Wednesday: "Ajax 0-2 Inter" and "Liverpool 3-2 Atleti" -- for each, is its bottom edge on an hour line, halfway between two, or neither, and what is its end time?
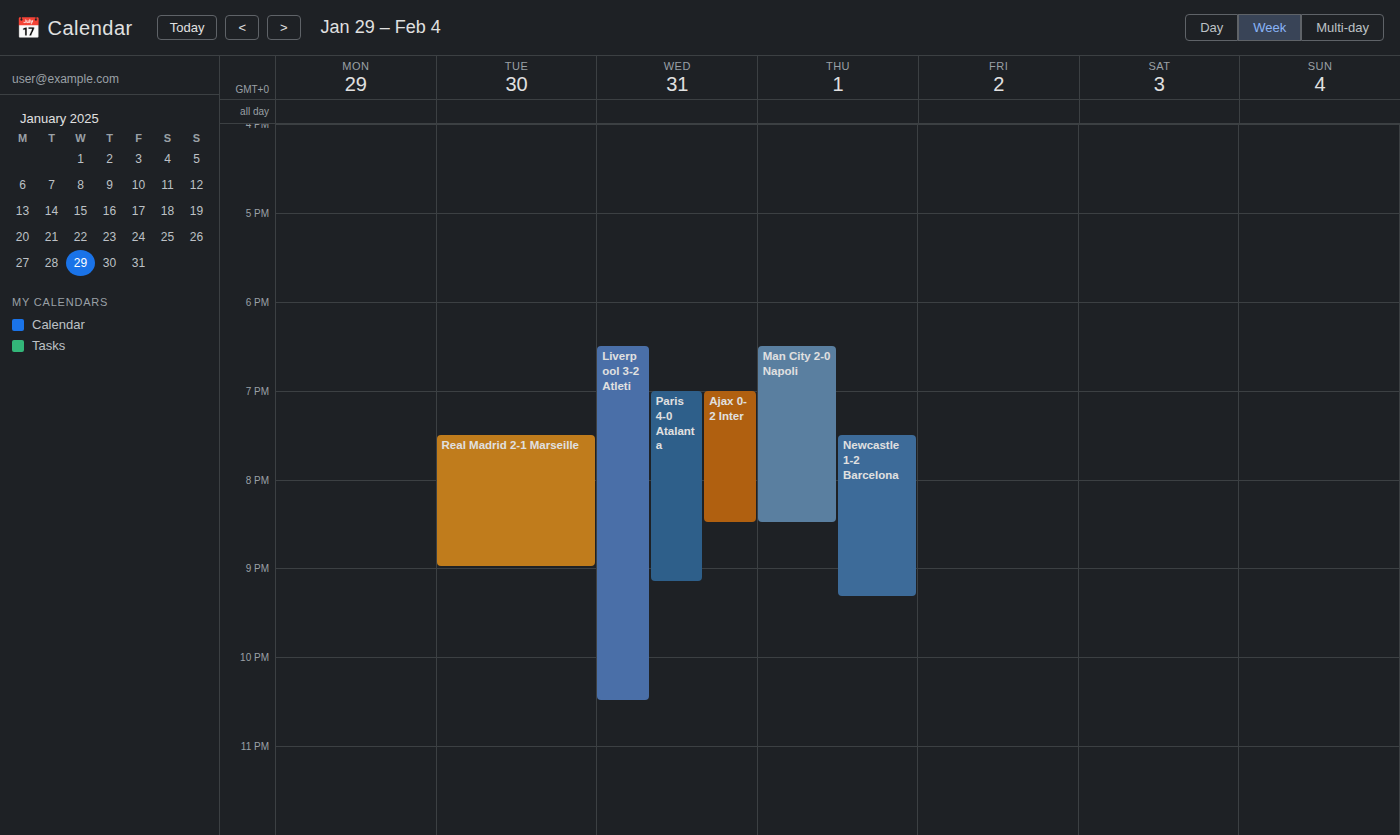
"Ajax 0-2 Inter": 8:30 PM, halfway between the 8 PM and 9 PM lines. "Liverpool 3-2 Atleti": 10:30 PM, halfway between the 10 PM and 11 PM lines.